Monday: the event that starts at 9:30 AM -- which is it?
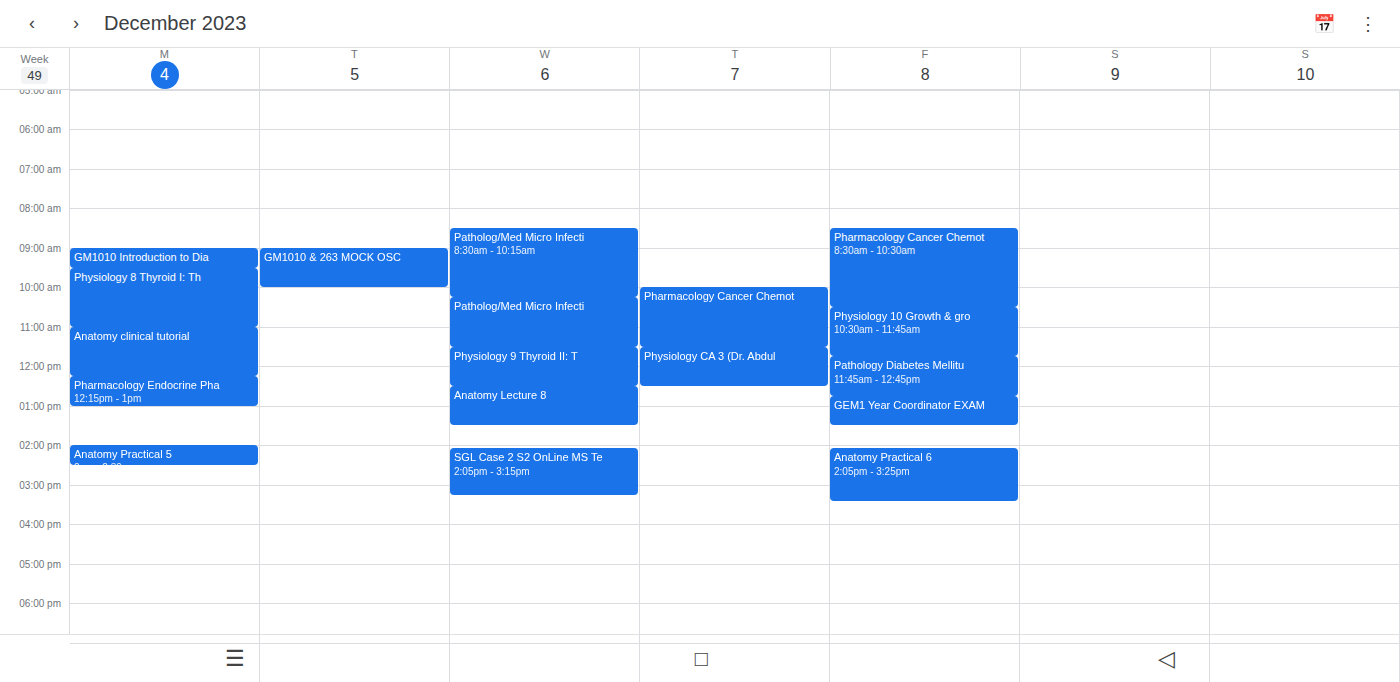
"Physiology 8 Thyroid I: Th"